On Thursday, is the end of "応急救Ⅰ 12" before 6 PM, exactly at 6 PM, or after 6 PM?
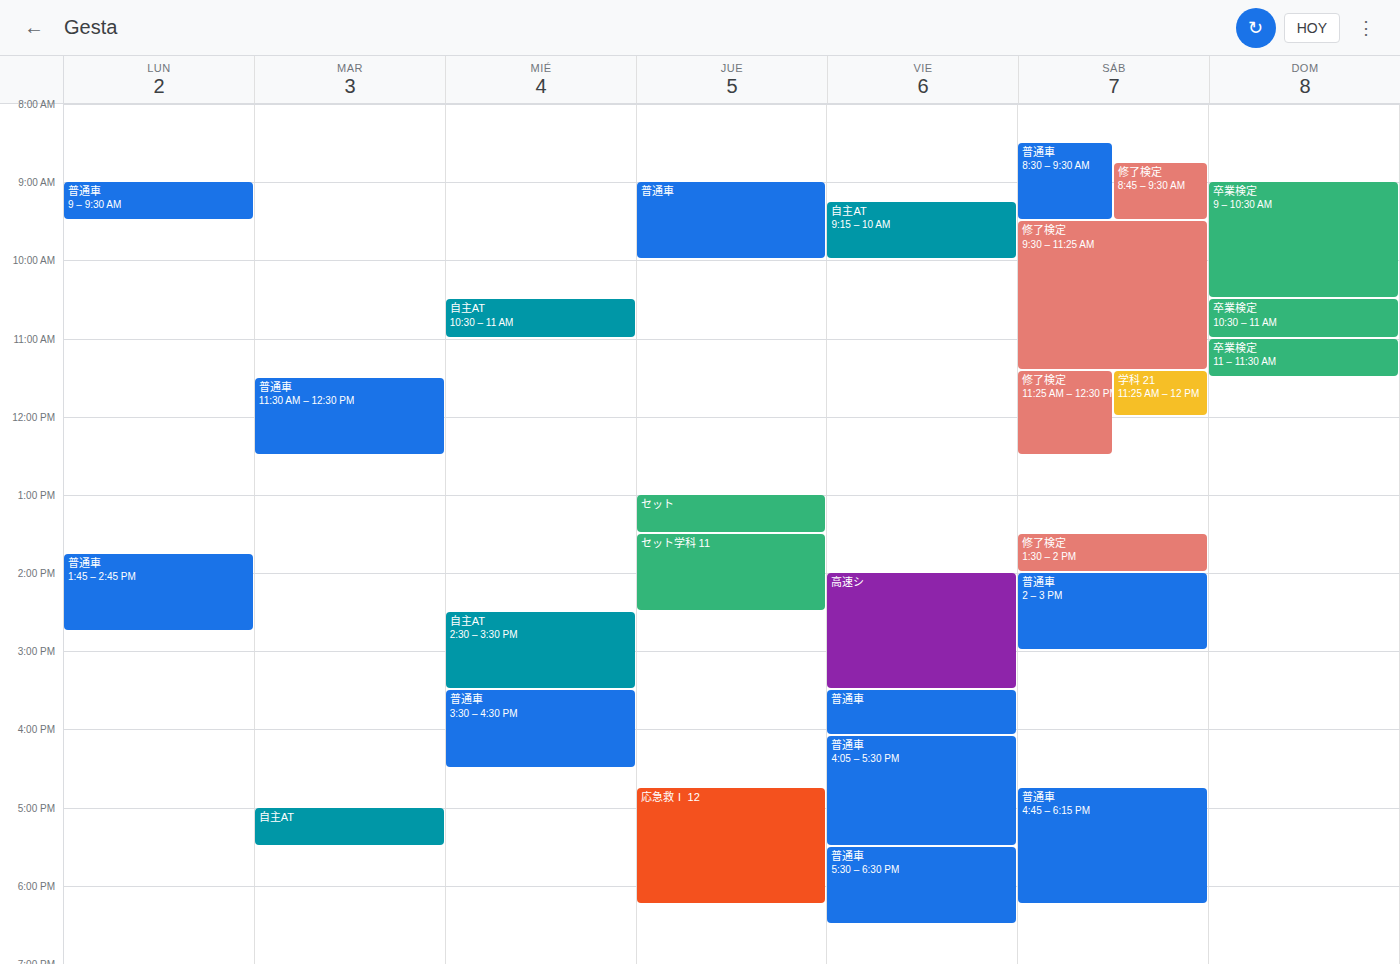
6:15 PM -- after 6 PM, 15 minutes below the 6 PM line.